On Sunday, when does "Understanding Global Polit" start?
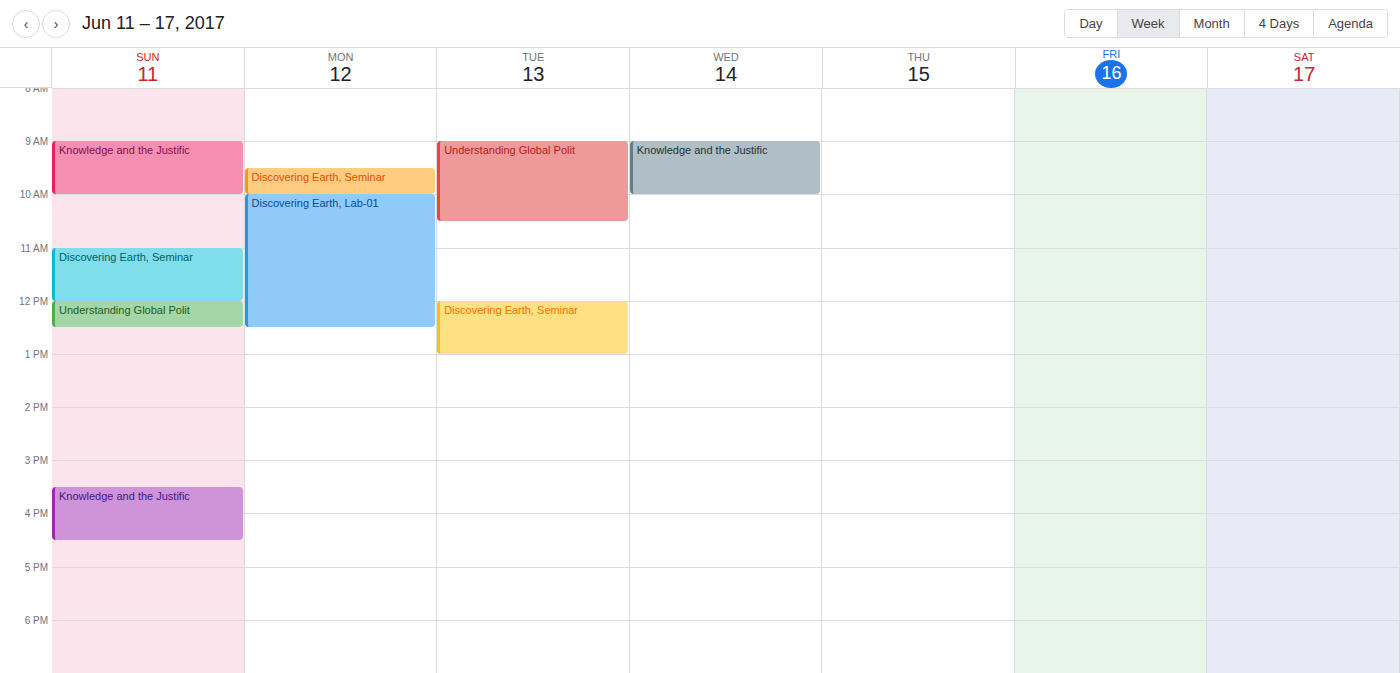
12:00